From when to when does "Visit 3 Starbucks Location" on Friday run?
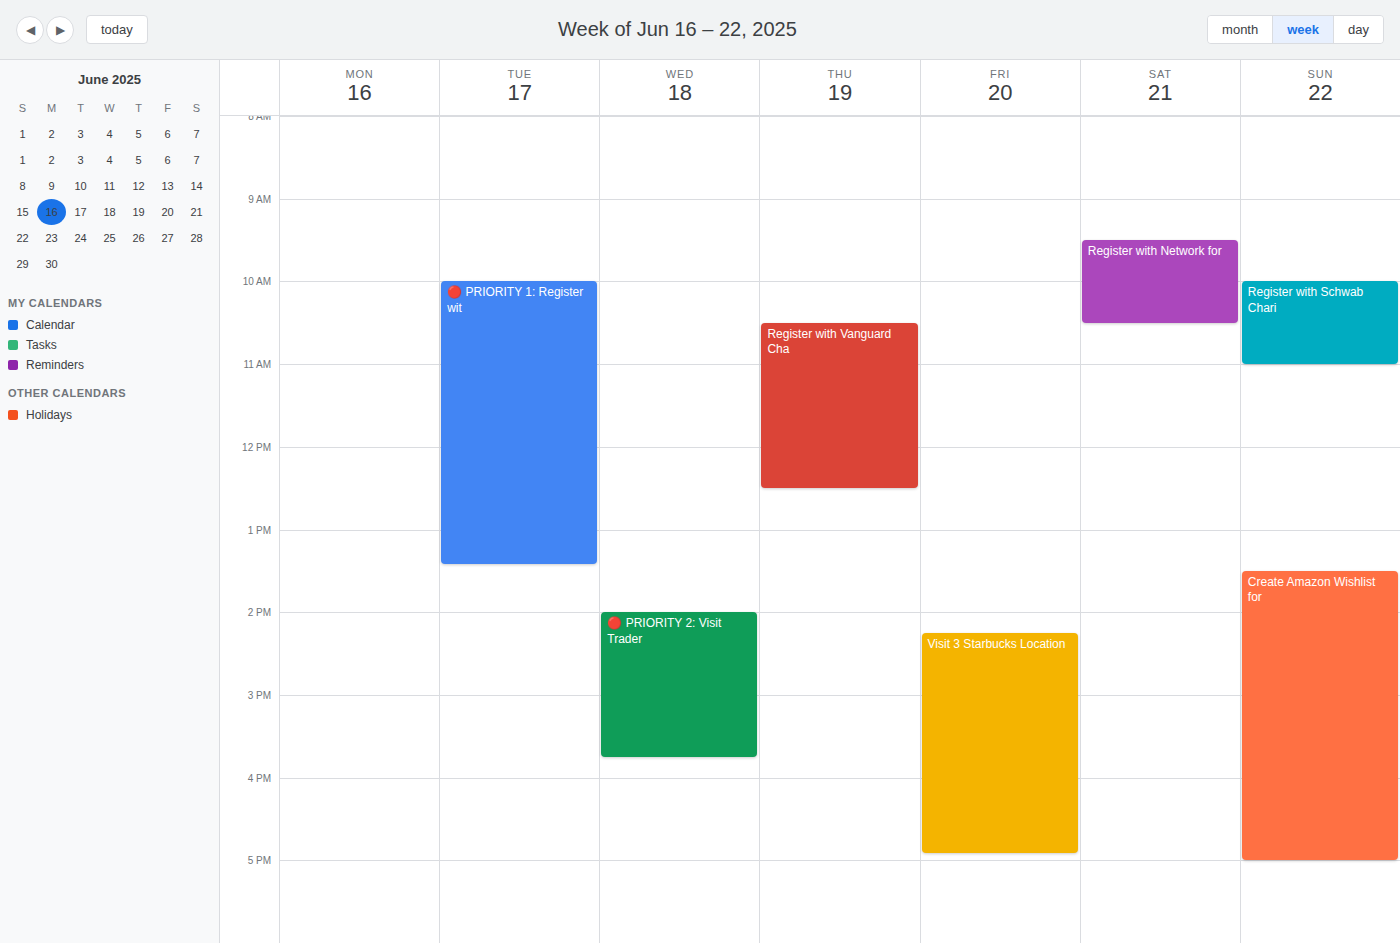
2:15 PM to 4:55 PM